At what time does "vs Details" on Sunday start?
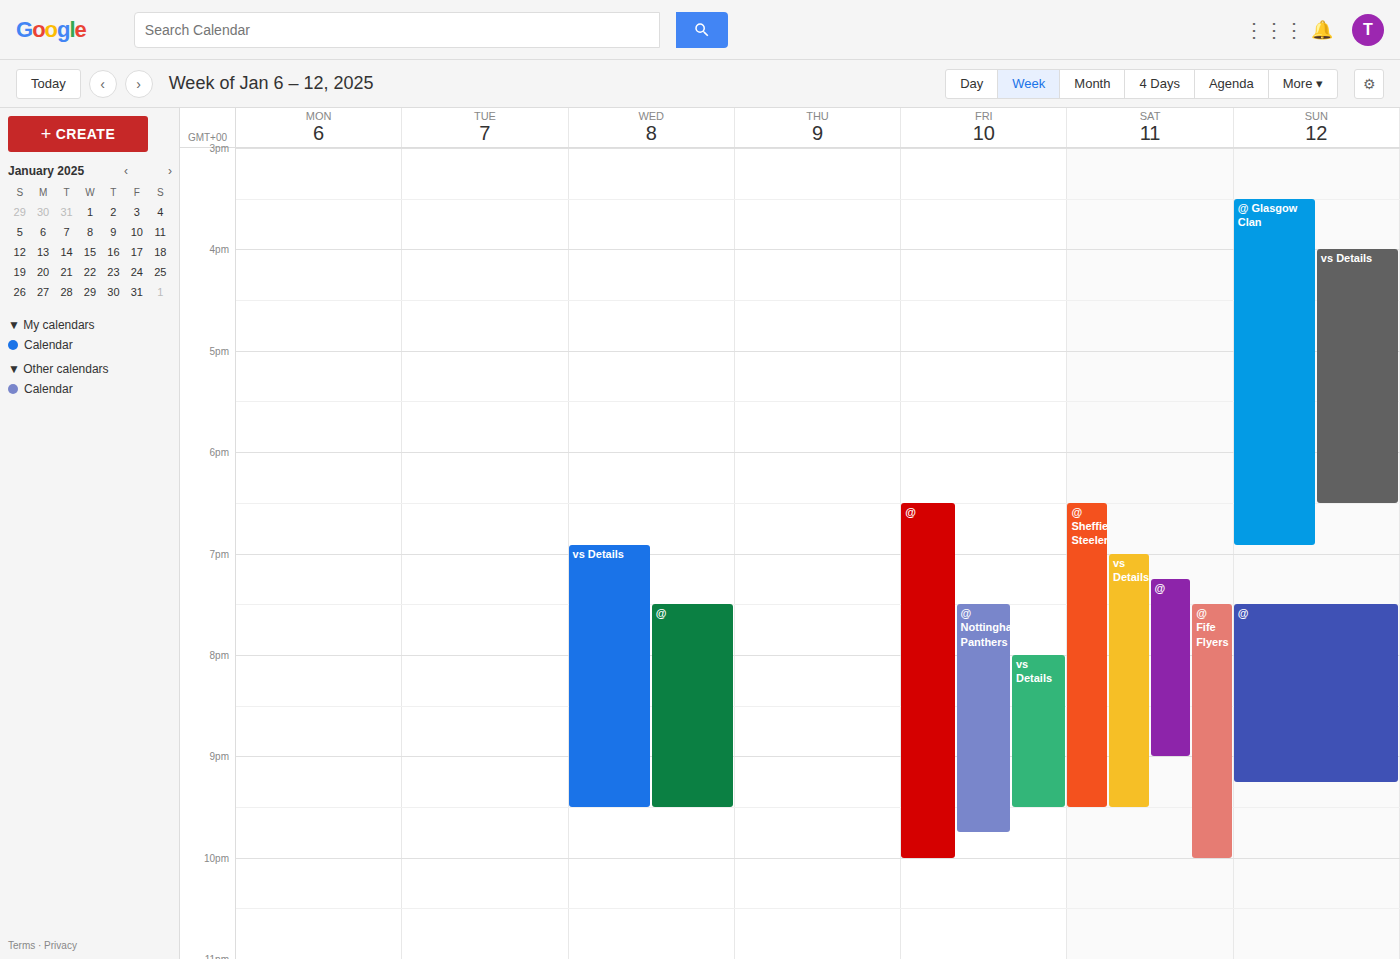
4:00 PM